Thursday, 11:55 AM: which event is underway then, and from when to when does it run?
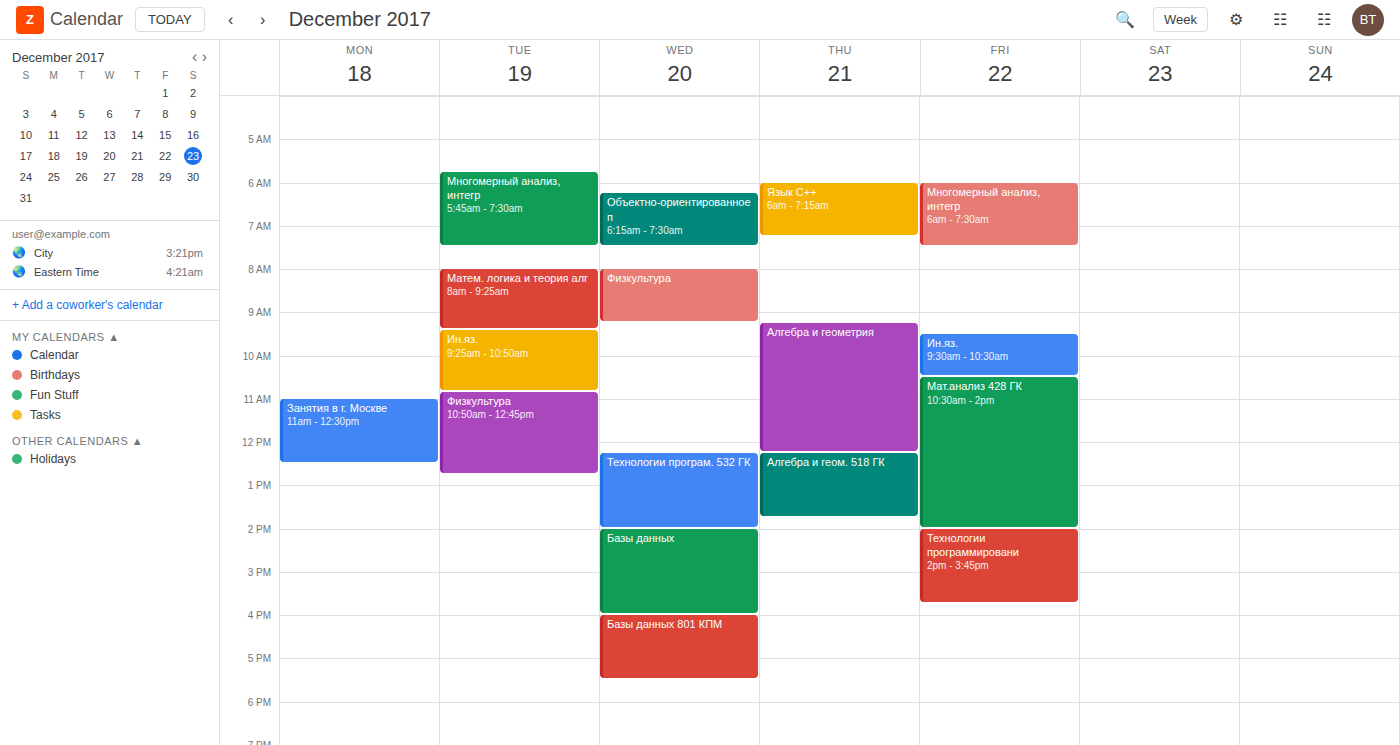
"Алгебра и геометрия", 9:15 AM to 12:15 PM